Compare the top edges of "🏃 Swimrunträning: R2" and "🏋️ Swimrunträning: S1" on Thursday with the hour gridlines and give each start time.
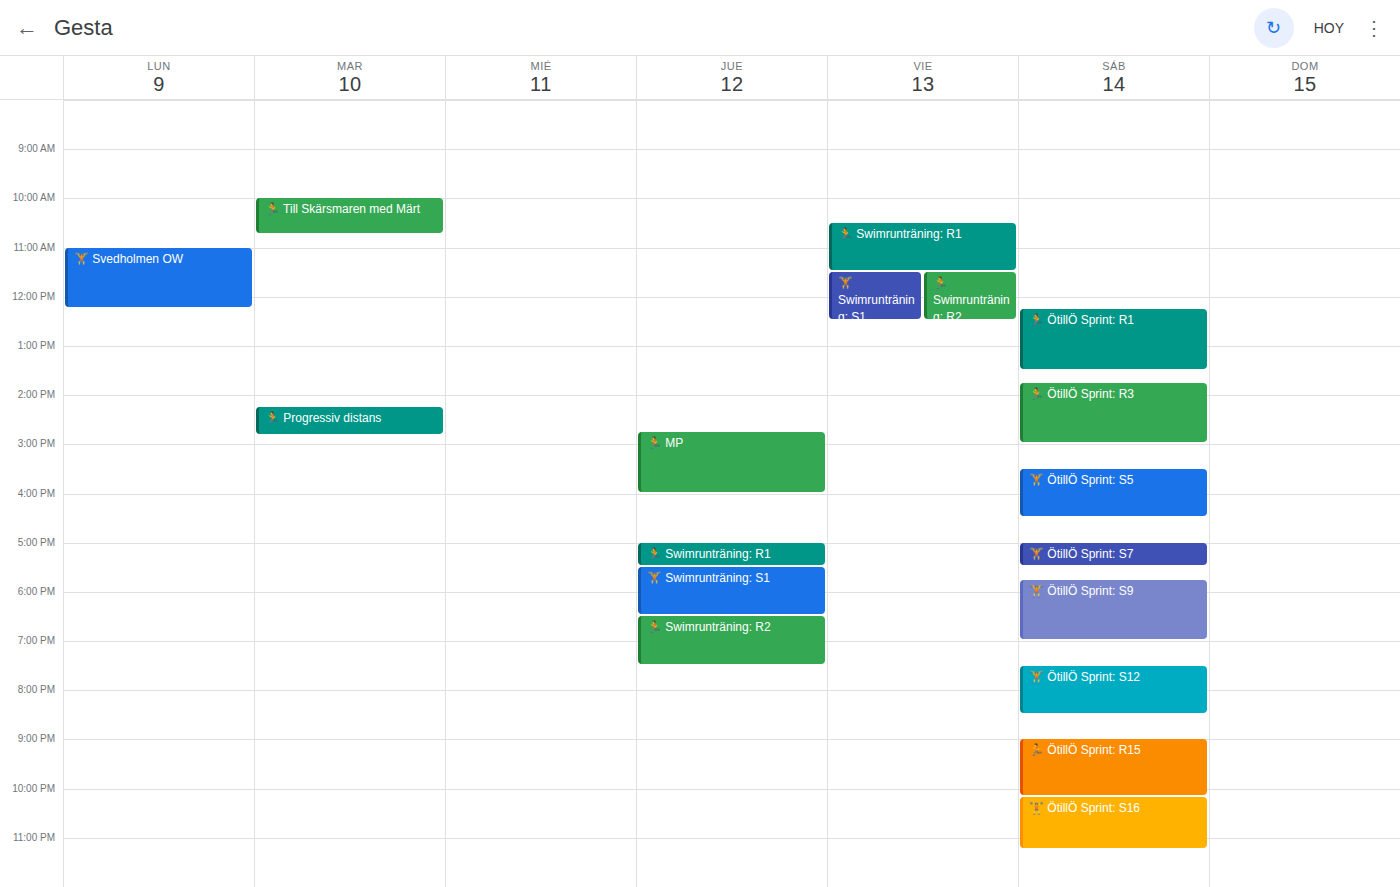
"🏃 Swimrunträning: R2": 6:30 PM, halfway between the 6 PM and 7 PM lines. "🏋️ Swimrunträning: S1": 5:30 PM, halfway between the 5 PM and 6 PM lines.